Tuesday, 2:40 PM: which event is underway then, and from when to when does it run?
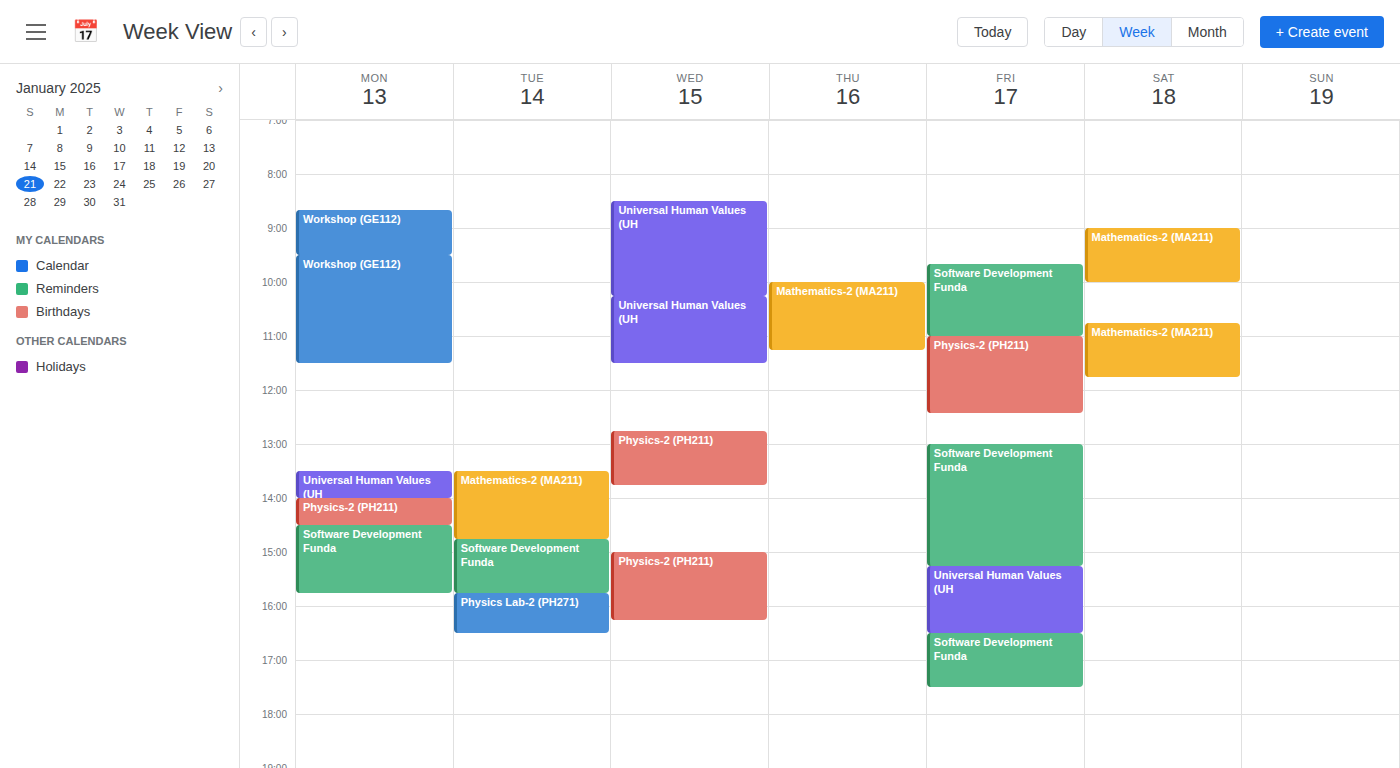
"Mathematics-2 (MA211)", 1:30 PM to 2:45 PM